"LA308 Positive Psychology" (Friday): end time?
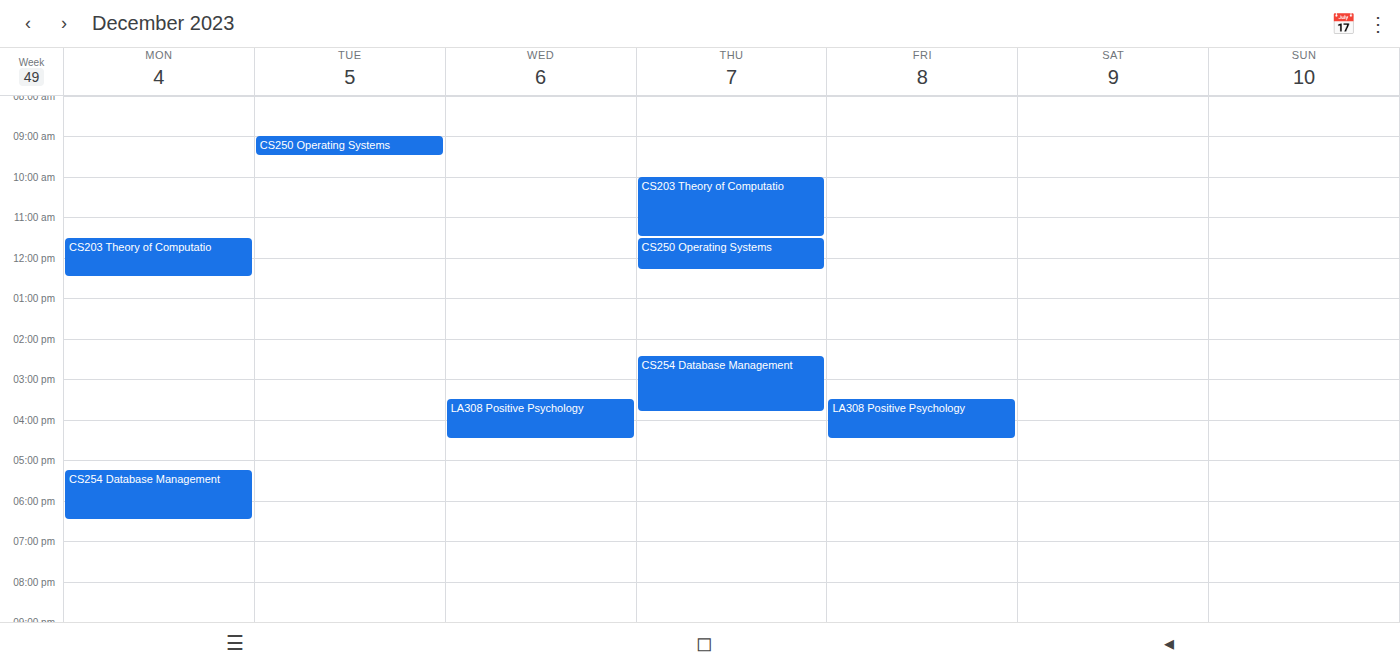
4:30 PM